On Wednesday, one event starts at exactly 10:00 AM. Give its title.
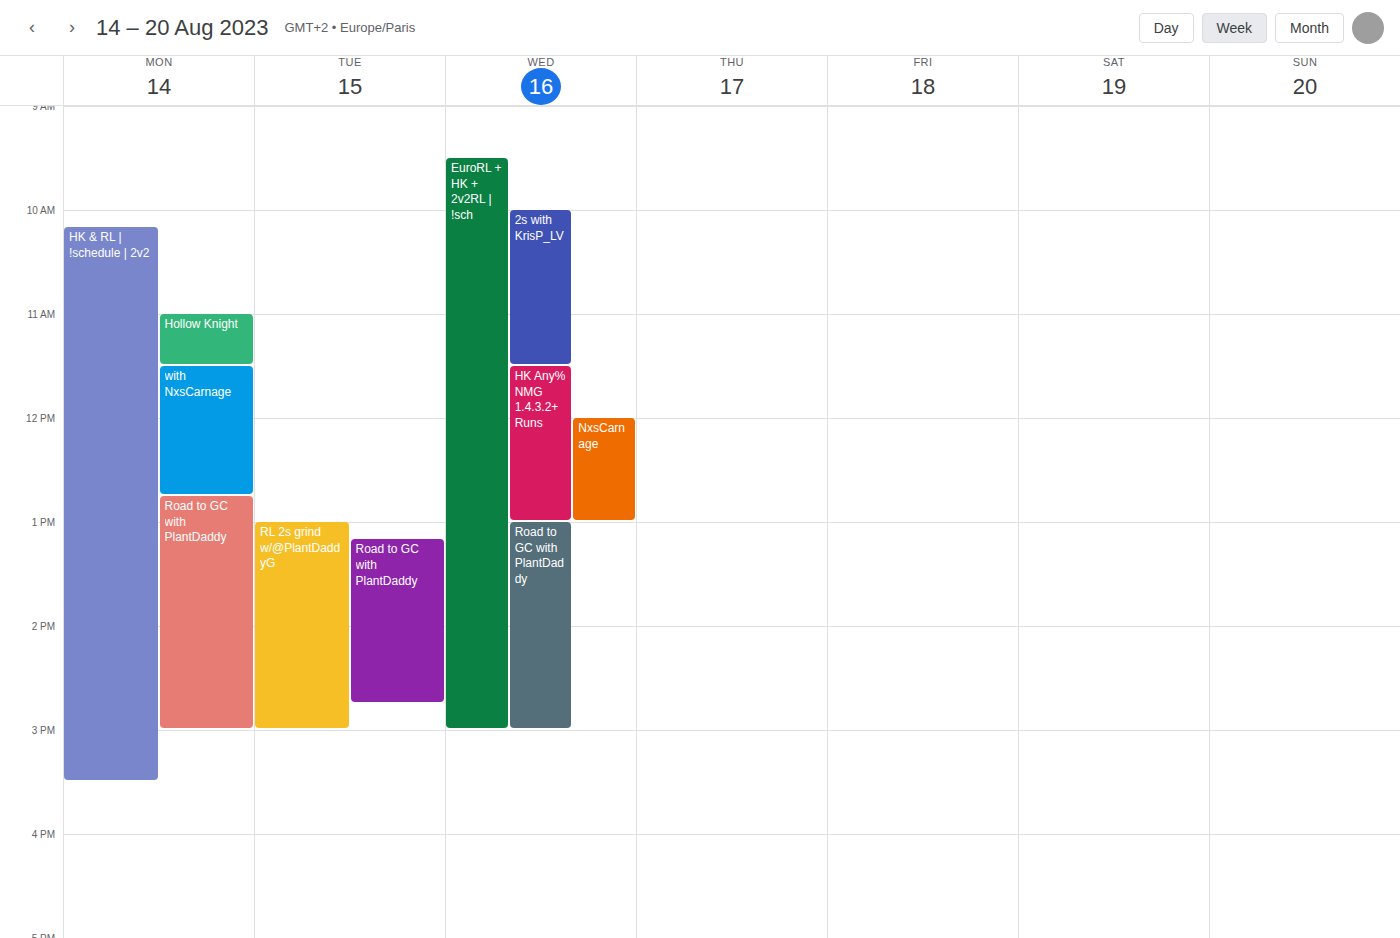
"2s with KrisP_LV"